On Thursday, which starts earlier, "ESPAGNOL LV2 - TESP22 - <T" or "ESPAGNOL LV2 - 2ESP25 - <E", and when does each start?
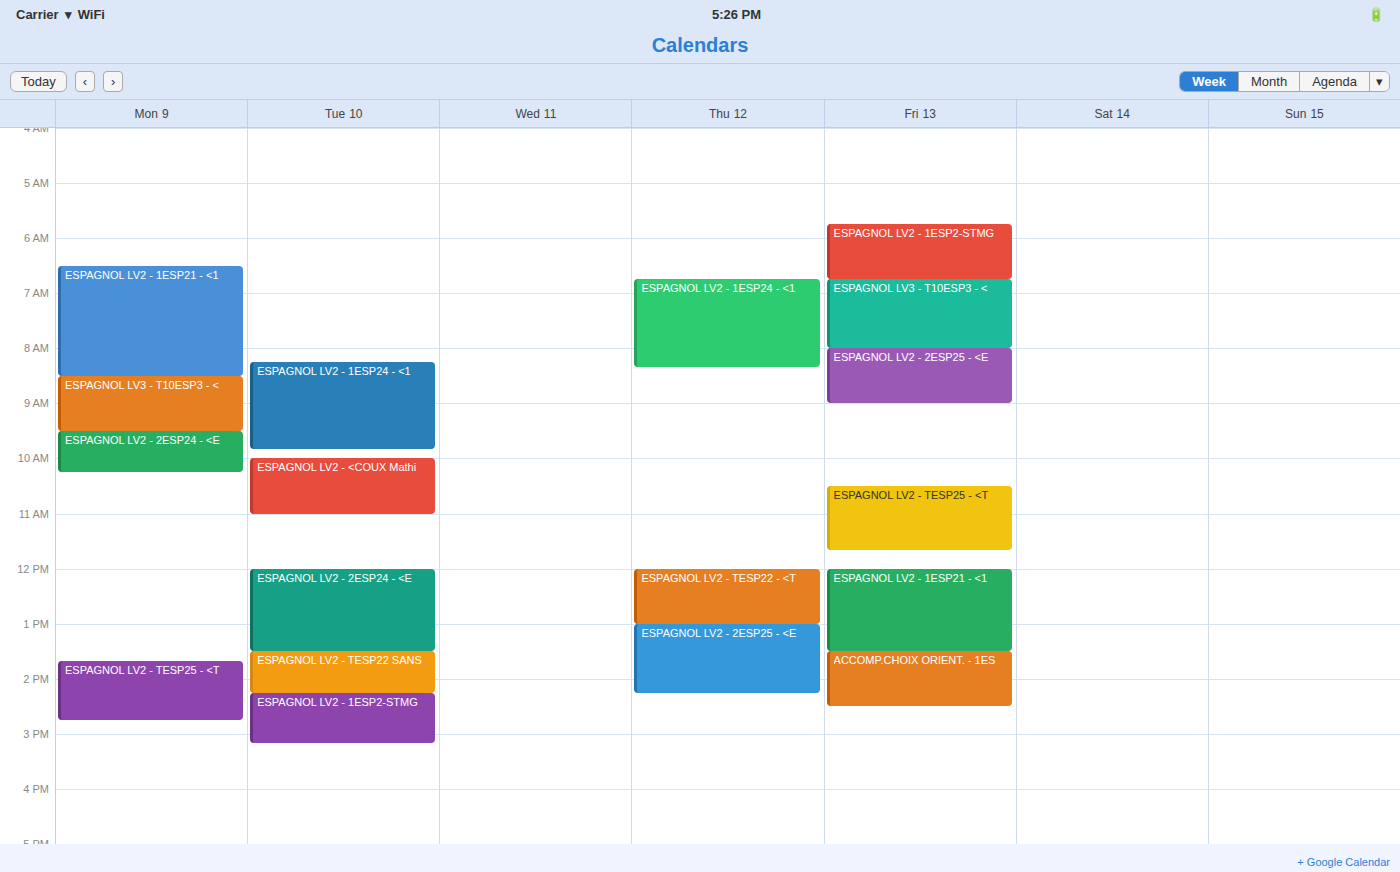
"ESPAGNOL LV2 - TESP22 - <T" 12:00 PM; "ESPAGNOL LV2 - 2ESP25 - <E" 1:00 PM.